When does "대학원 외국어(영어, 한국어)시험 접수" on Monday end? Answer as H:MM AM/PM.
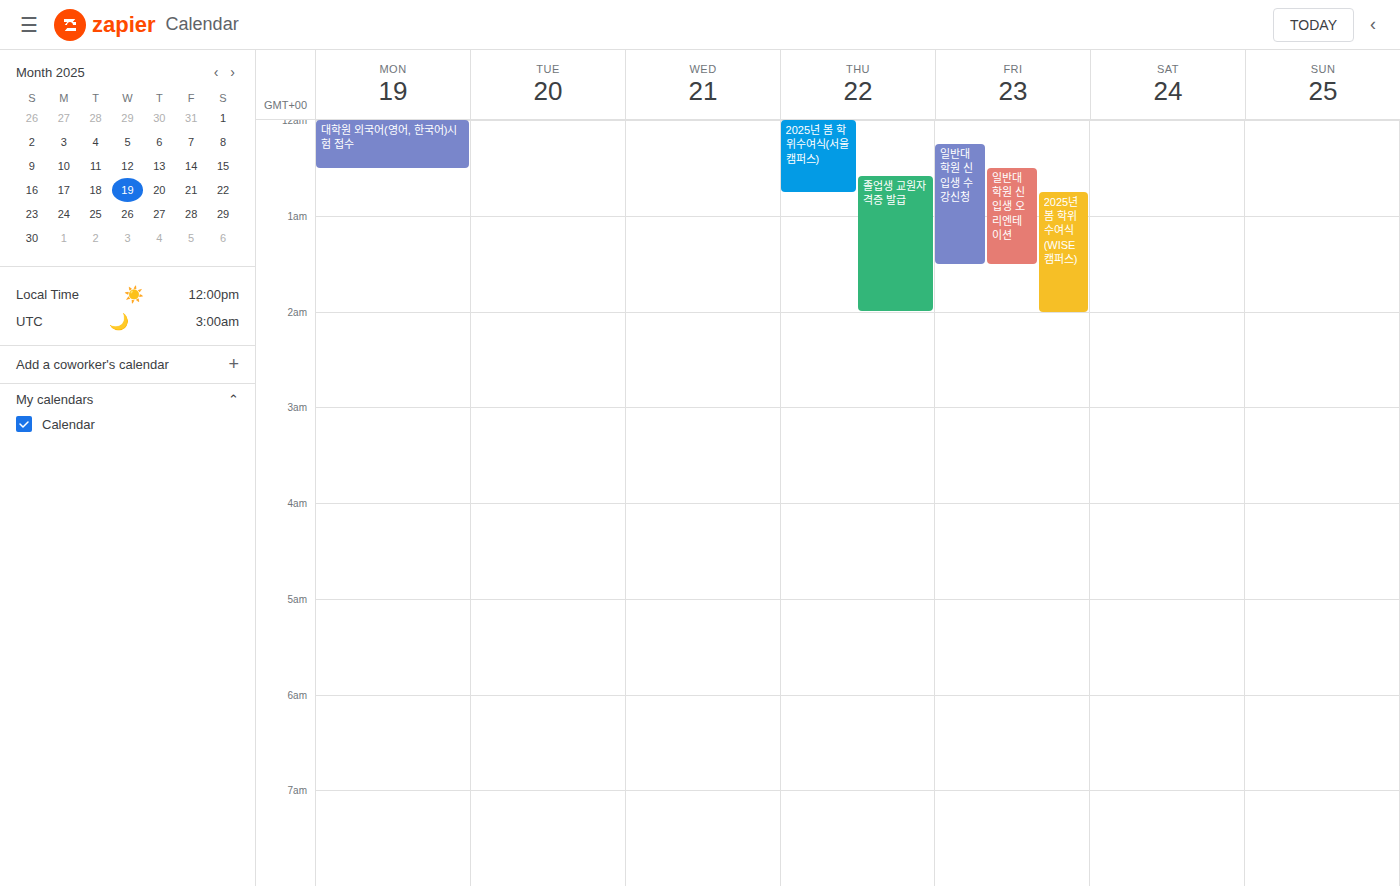
12:30 AM